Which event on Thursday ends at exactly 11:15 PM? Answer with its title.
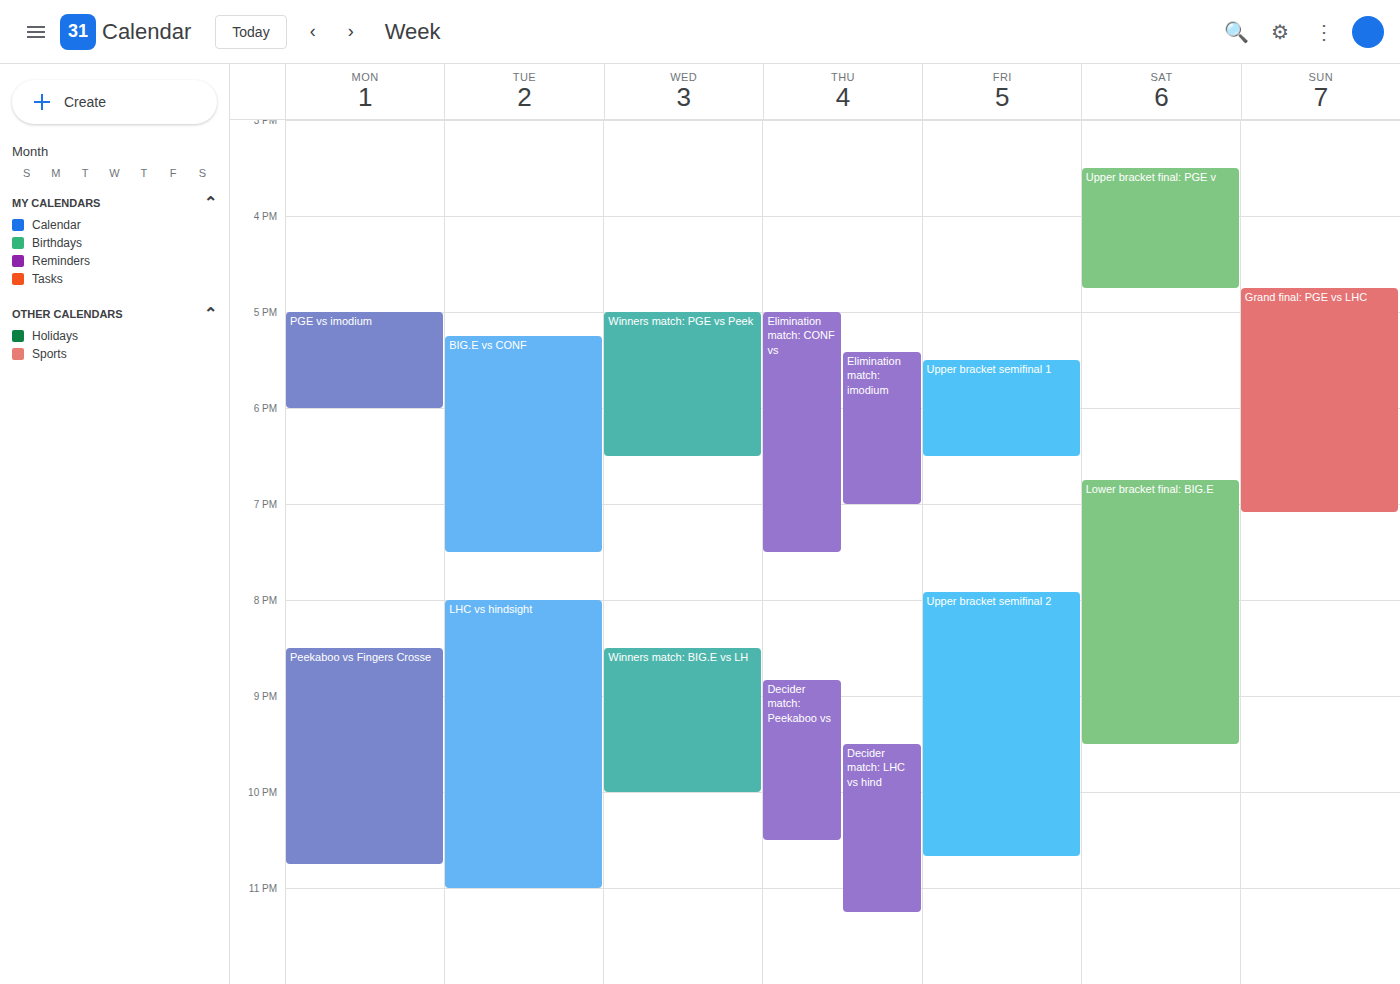
"Decider match: LHC vs hind"